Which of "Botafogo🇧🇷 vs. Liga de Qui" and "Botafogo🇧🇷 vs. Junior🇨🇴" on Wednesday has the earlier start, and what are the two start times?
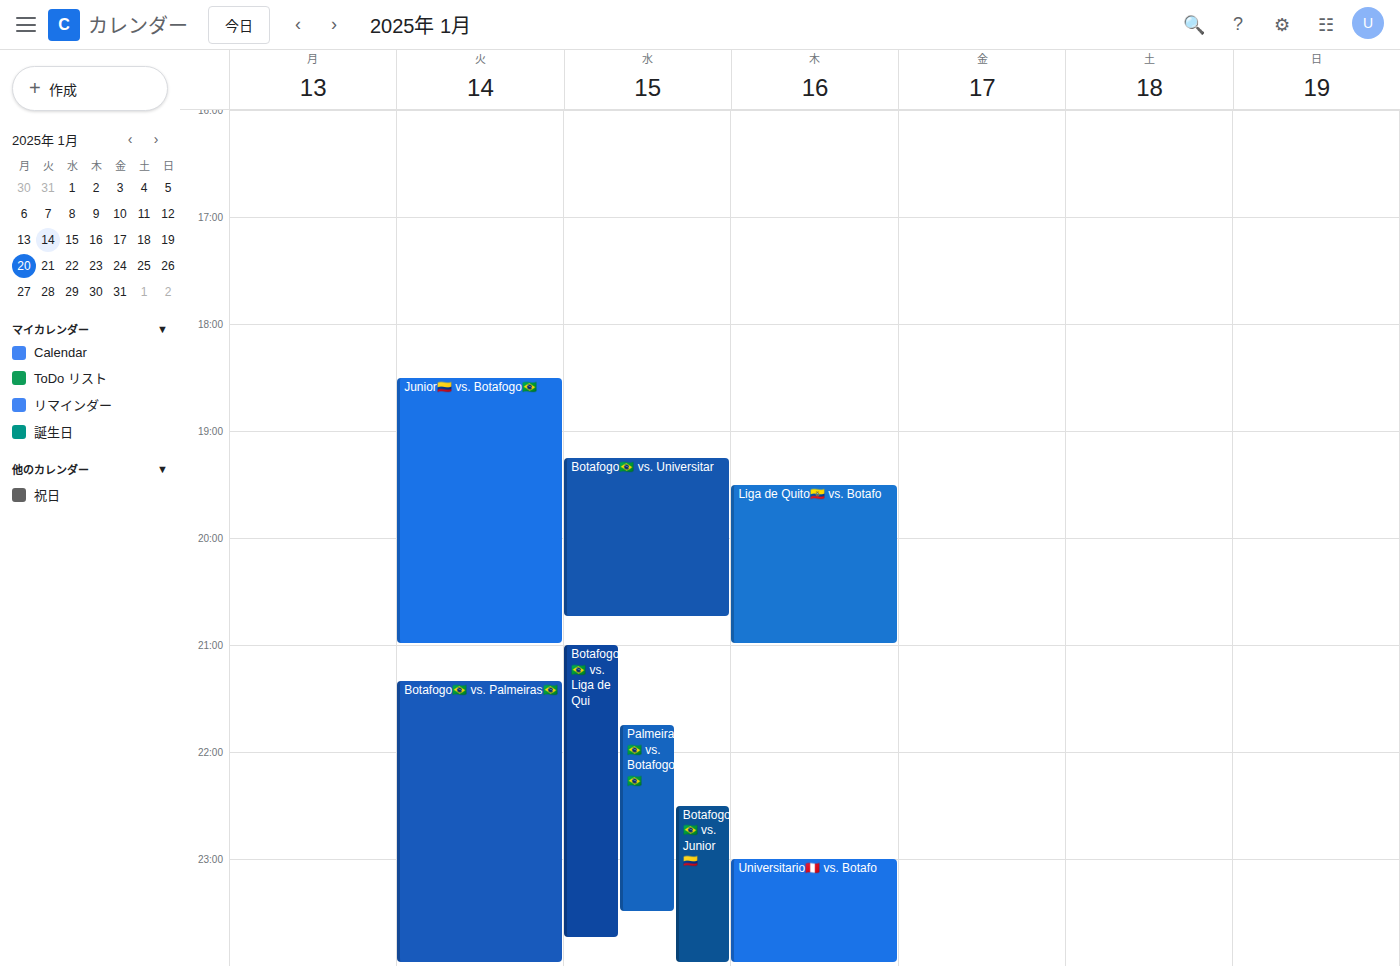
"Botafogo🇧🇷 vs. Liga de Qui" 21:00; "Botafogo🇧🇷 vs. Junior🇨🇴" 22:30.